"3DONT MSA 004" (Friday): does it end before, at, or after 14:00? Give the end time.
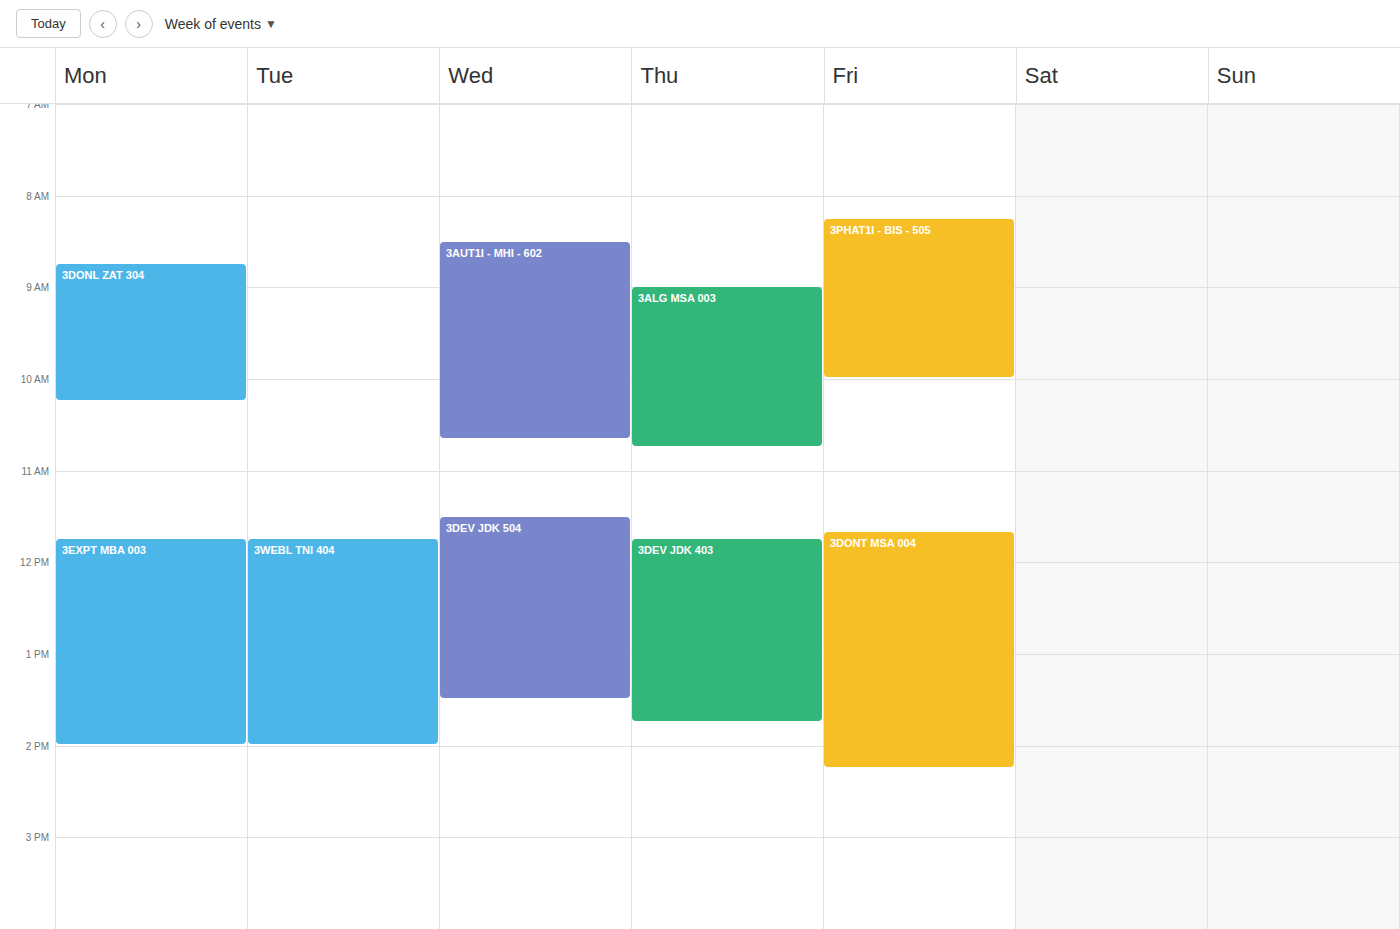
14:15 -- after 14:00, 15 minutes below the 14:00 line.